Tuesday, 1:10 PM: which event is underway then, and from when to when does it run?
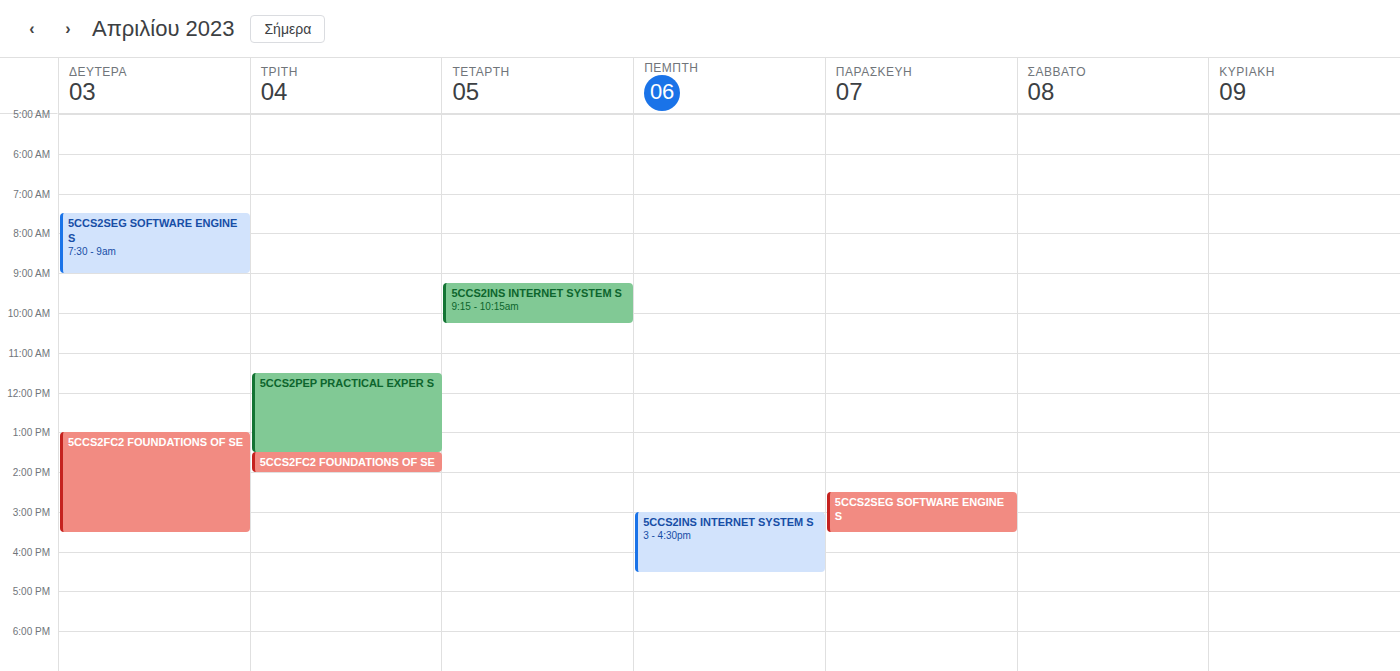
"5CCS2PEP PRACTICAL EXPER S", 11:30 AM to 1:30 PM